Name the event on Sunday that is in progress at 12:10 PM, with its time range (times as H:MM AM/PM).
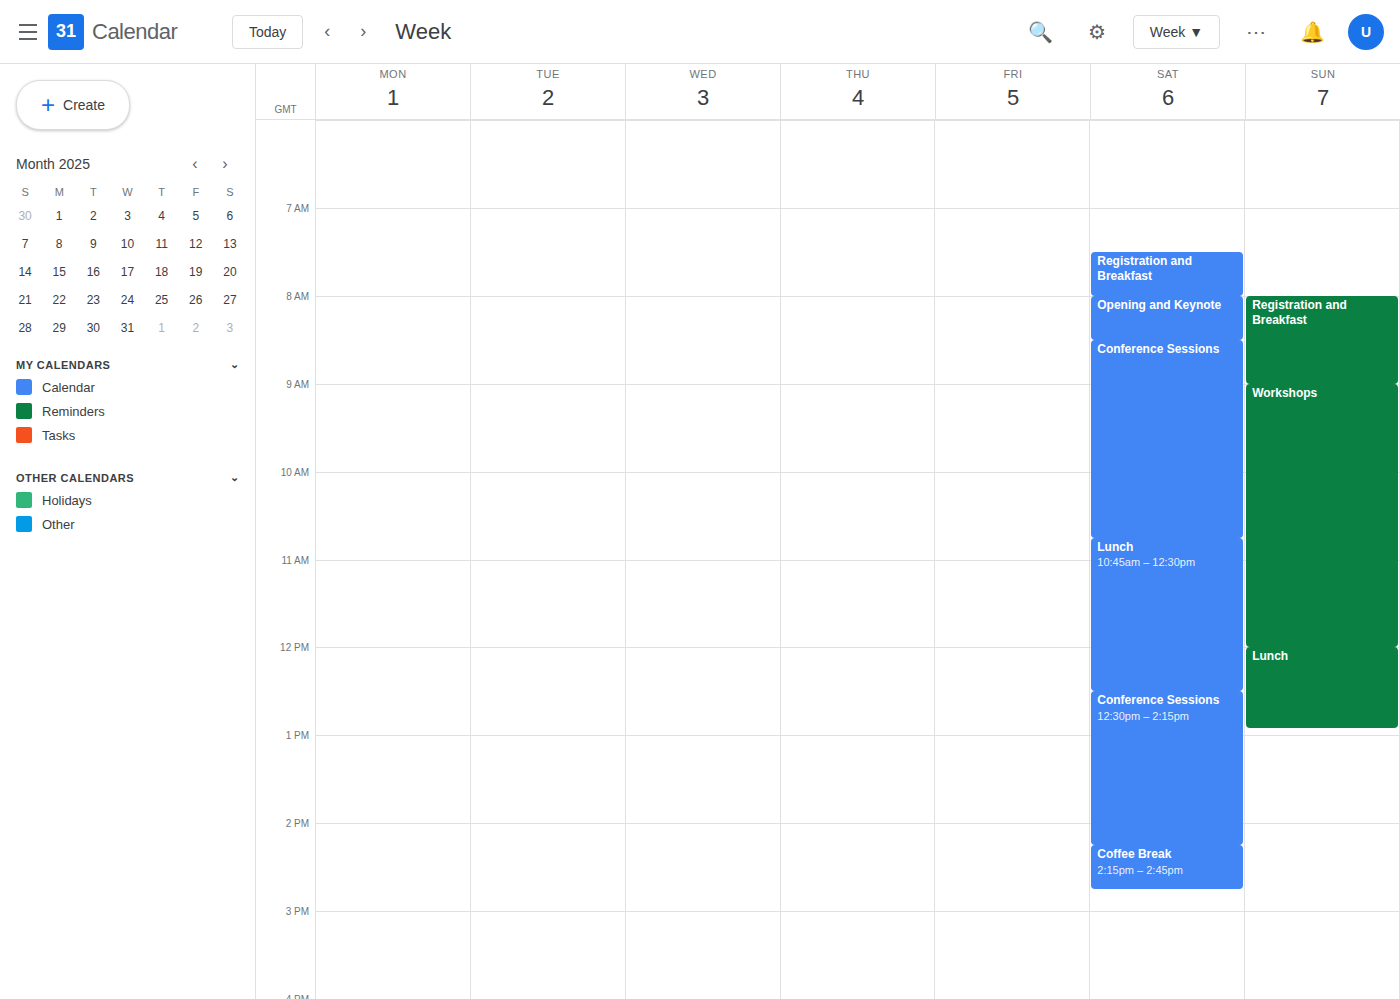
"Lunch", 12:00 PM to 12:55 PM